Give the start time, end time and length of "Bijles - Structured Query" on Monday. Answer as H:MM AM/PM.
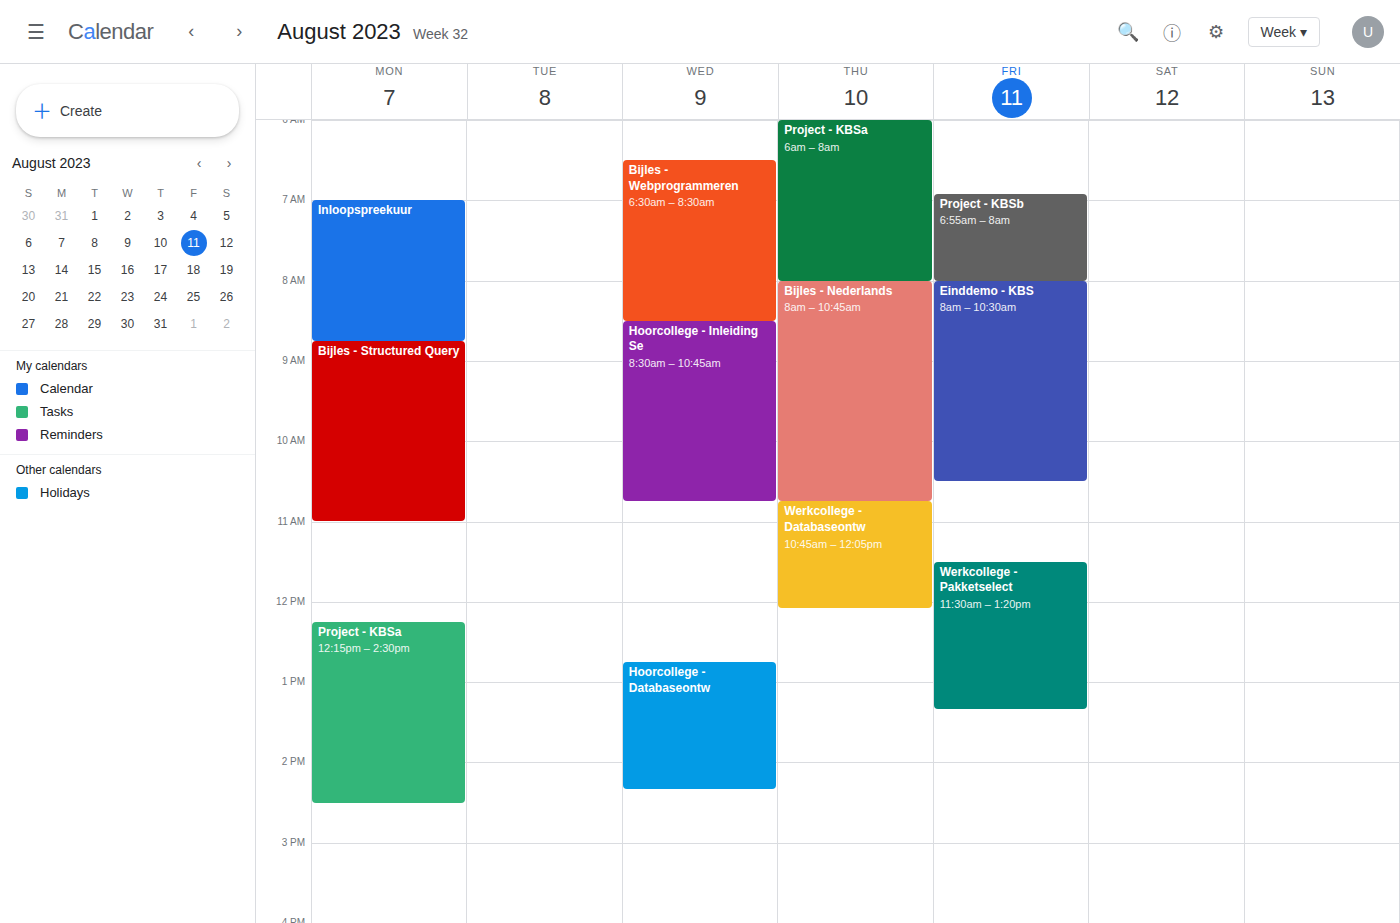
8:45 AM to 11:00 AM, 2 hours 15 minutes